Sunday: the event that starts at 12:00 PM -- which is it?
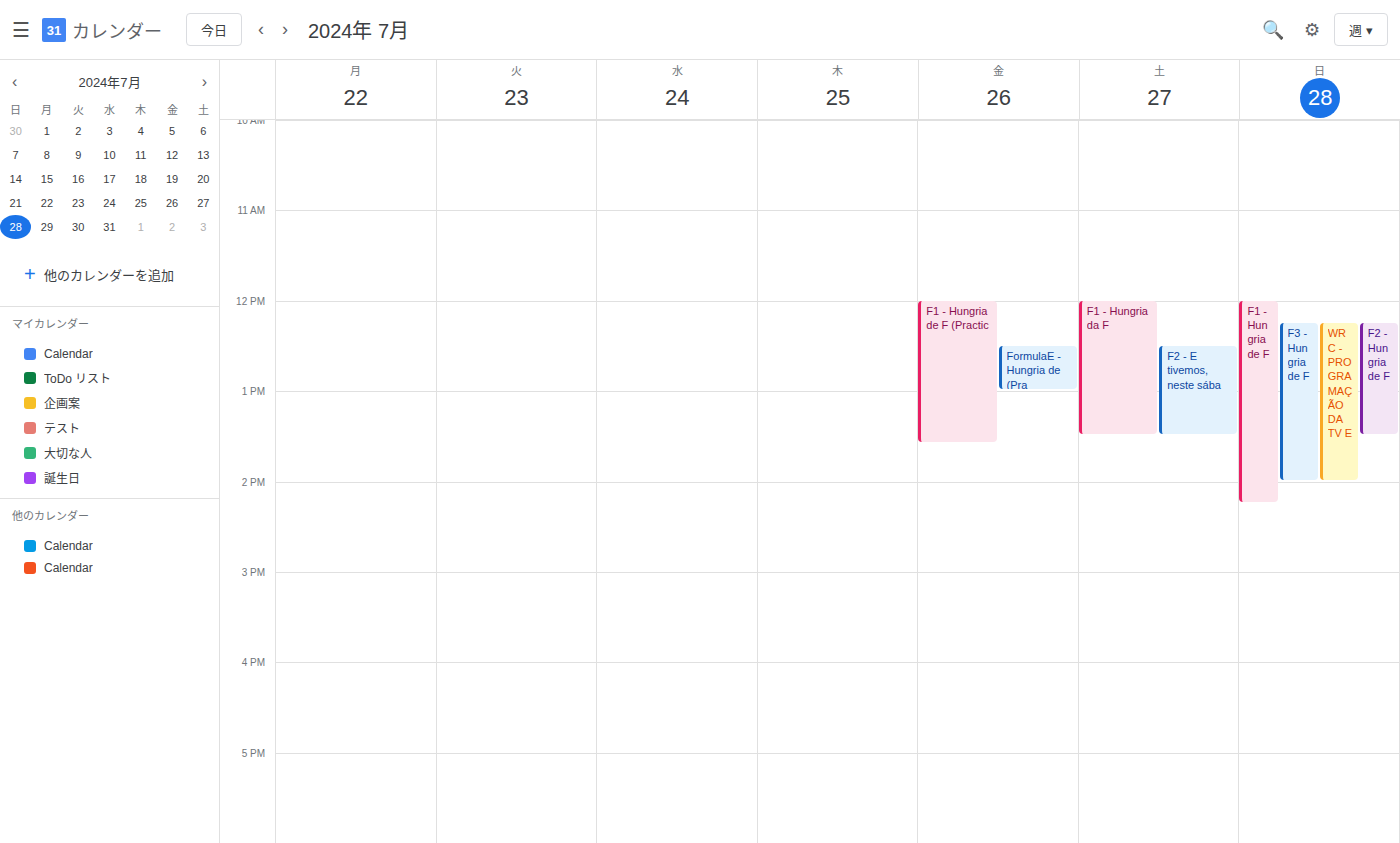
"F1 - Hungria de F"